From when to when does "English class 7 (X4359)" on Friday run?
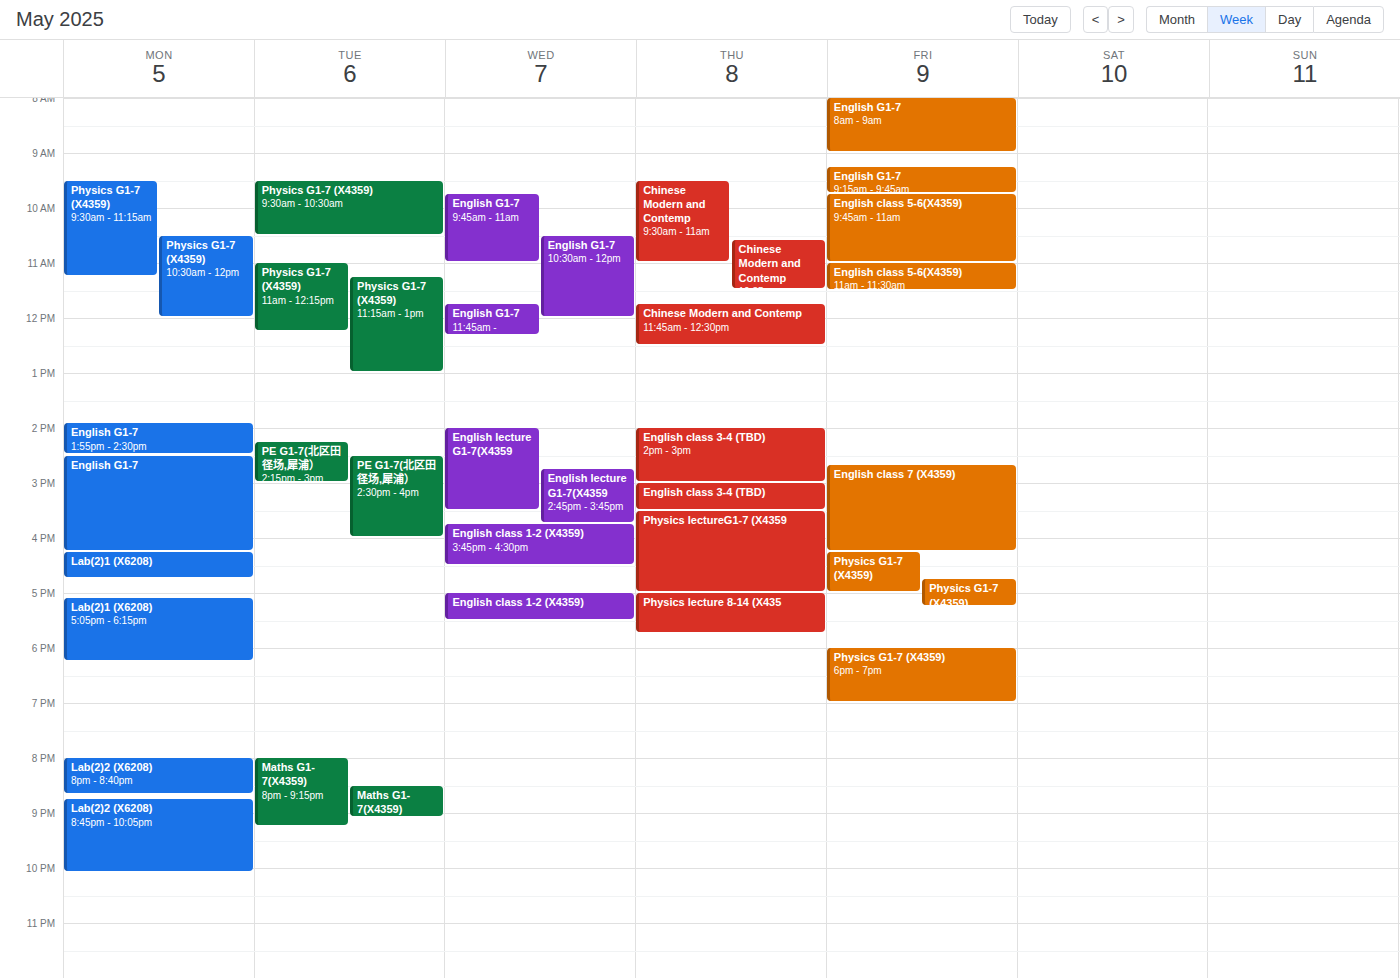
2:40 PM to 4:15 PM